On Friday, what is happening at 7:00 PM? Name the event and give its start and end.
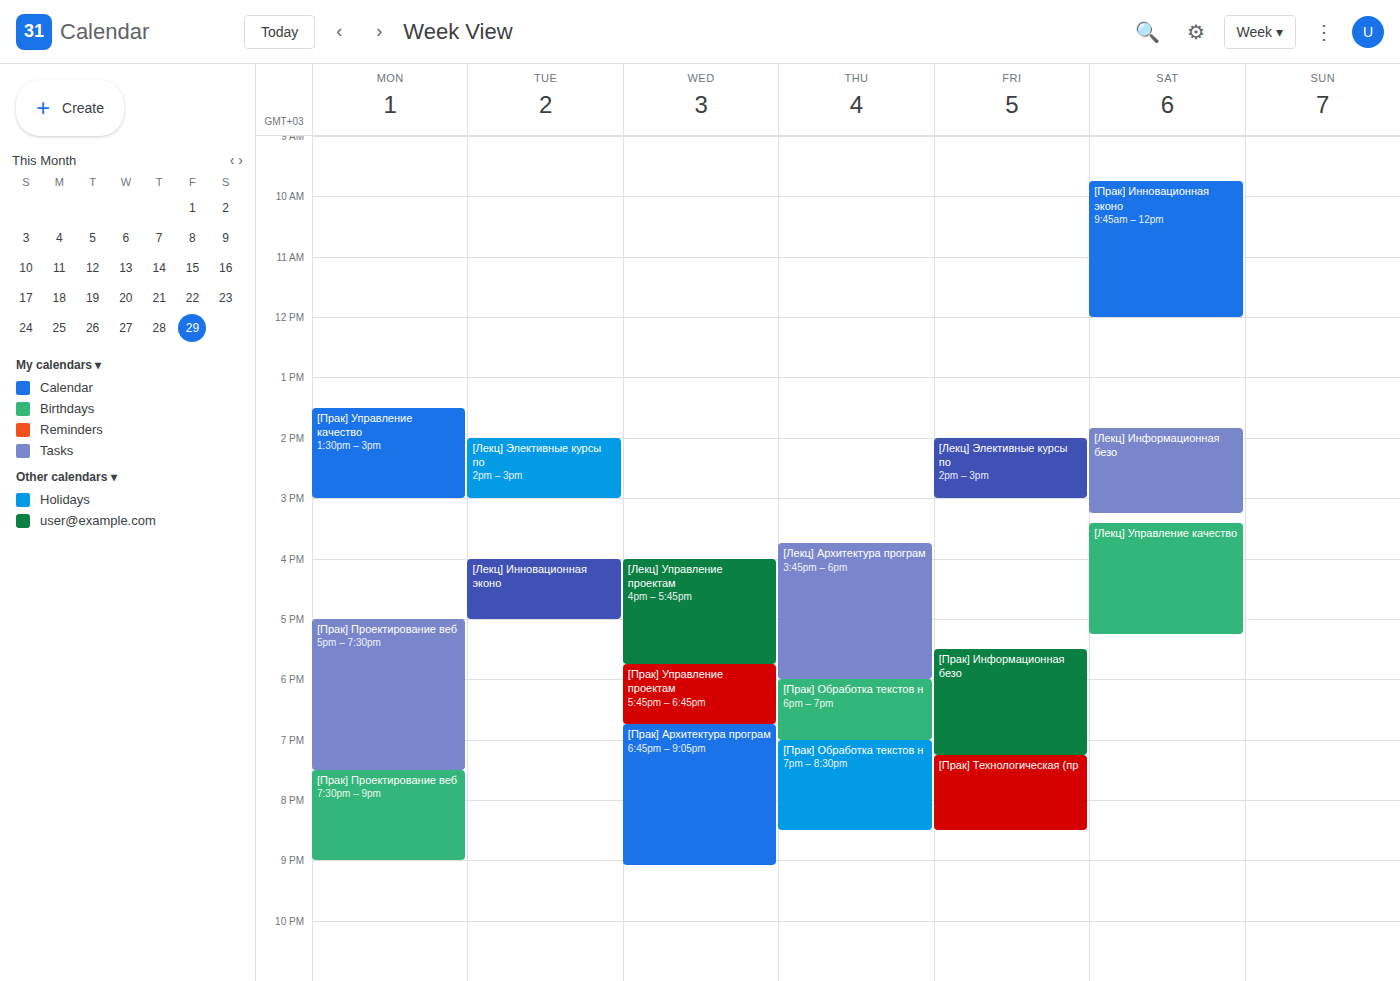
"[Прак] Информационная безо", 5:30 PM to 7:15 PM